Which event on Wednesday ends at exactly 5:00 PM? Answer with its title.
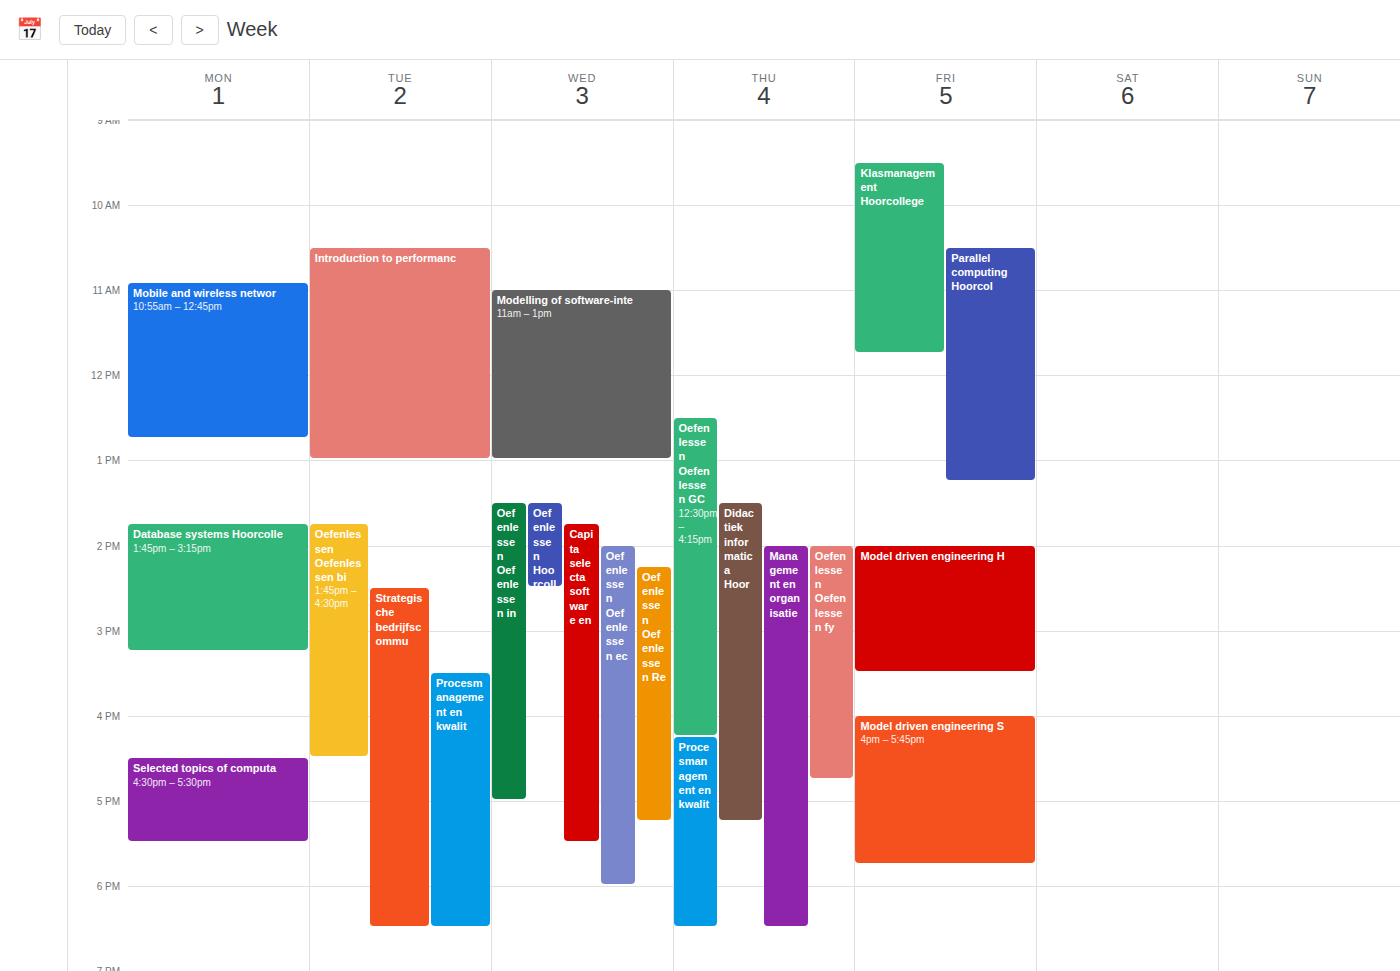
"Oefenlessen Oefenlessen in"